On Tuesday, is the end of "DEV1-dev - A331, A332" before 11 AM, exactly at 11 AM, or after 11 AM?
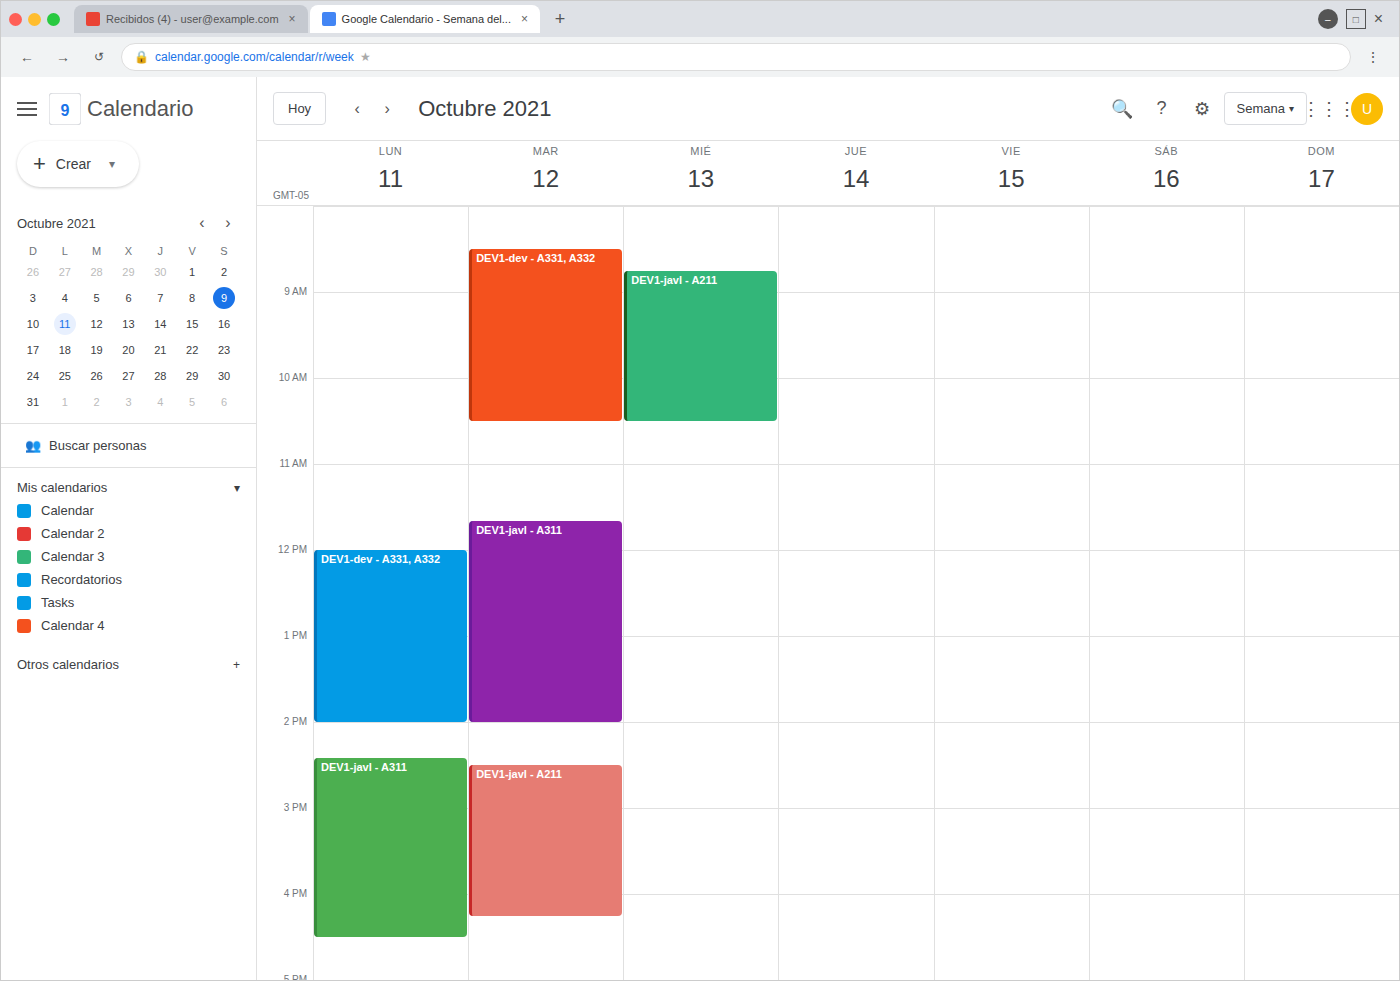
10:30 AM -- before 11 AM, 30 minutes above the 11 AM line.